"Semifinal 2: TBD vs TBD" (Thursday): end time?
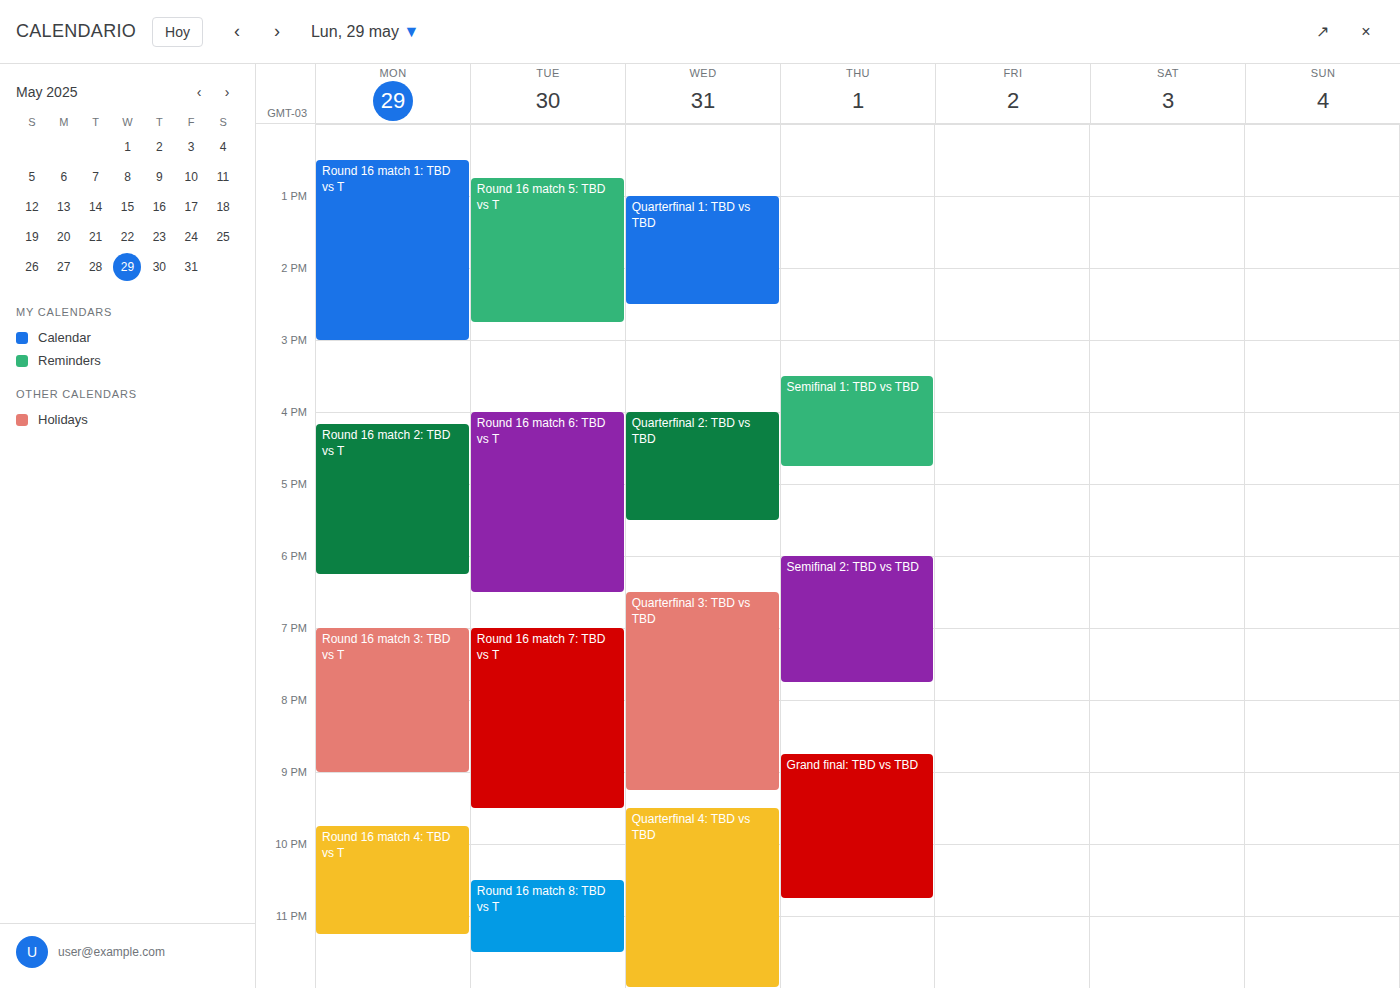
7:45 PM